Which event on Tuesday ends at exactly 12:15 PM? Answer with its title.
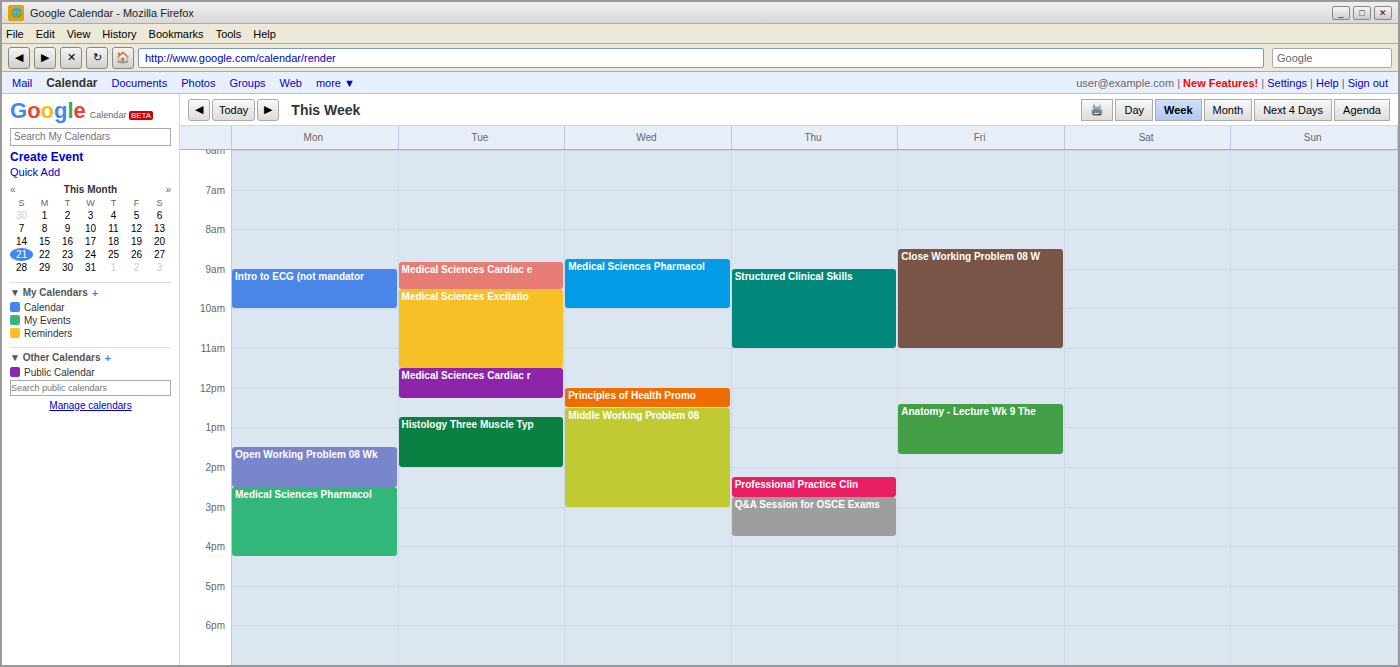
"Medical Sciences Cardiac r"